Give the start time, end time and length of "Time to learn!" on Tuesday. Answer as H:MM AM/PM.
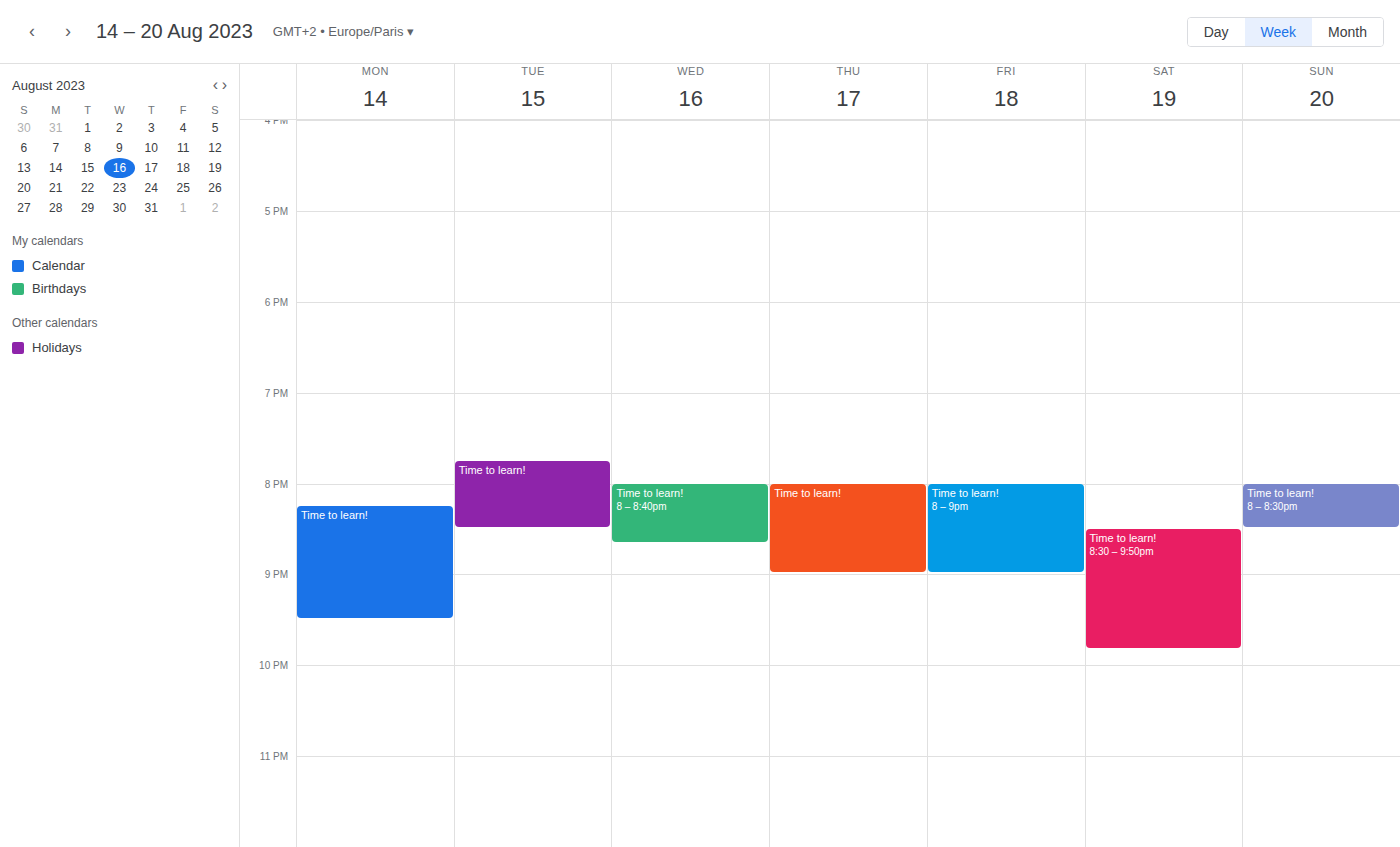
7:45 PM to 8:30 PM, 45 minutes